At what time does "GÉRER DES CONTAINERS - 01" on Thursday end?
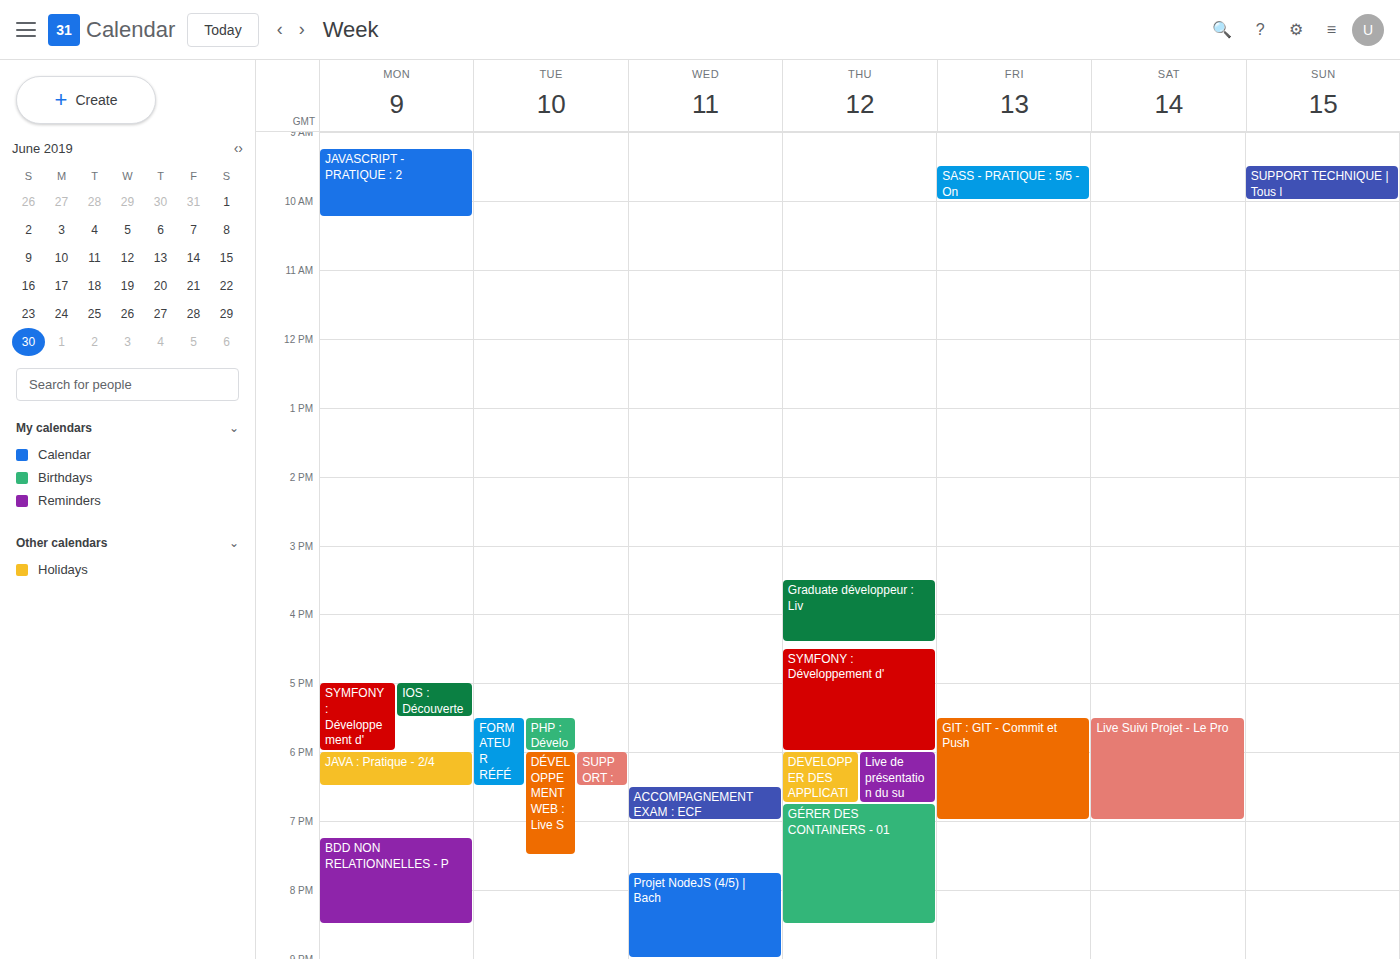
8:30 PM